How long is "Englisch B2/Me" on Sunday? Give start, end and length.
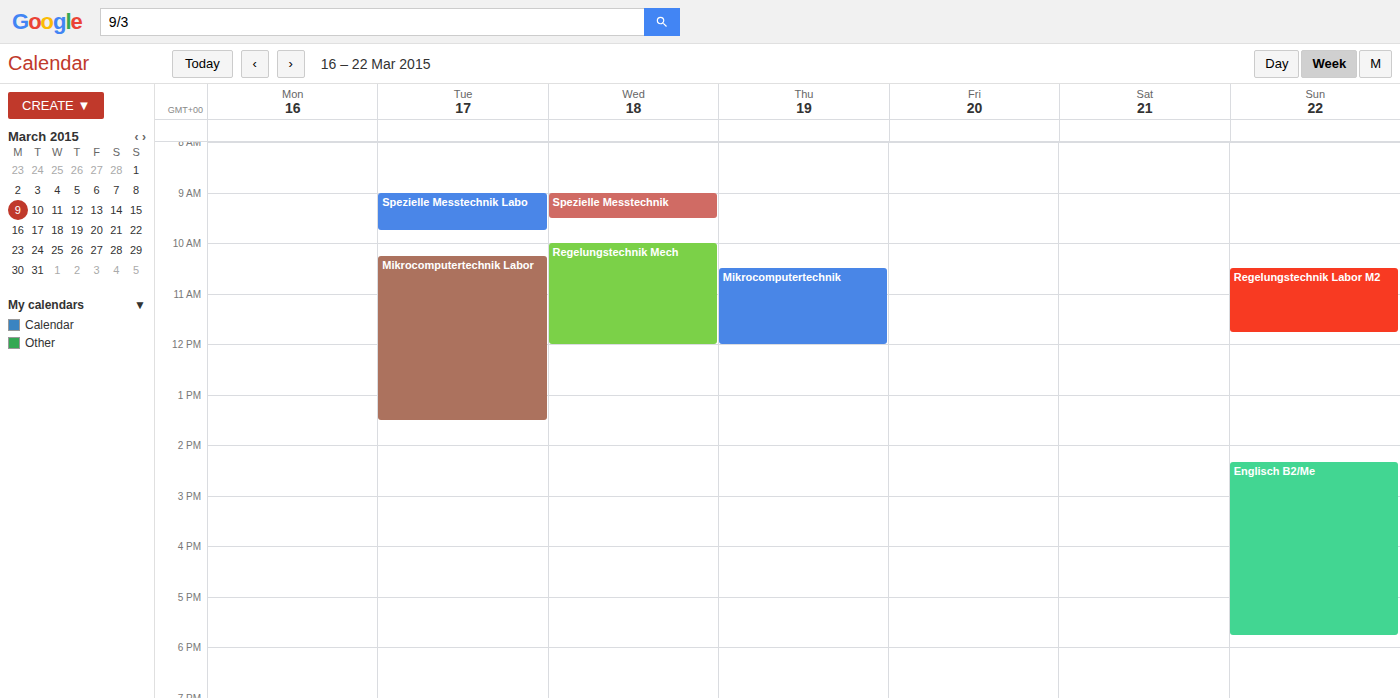
2:20 PM to 5:45 PM, 3 hours 25 minutes